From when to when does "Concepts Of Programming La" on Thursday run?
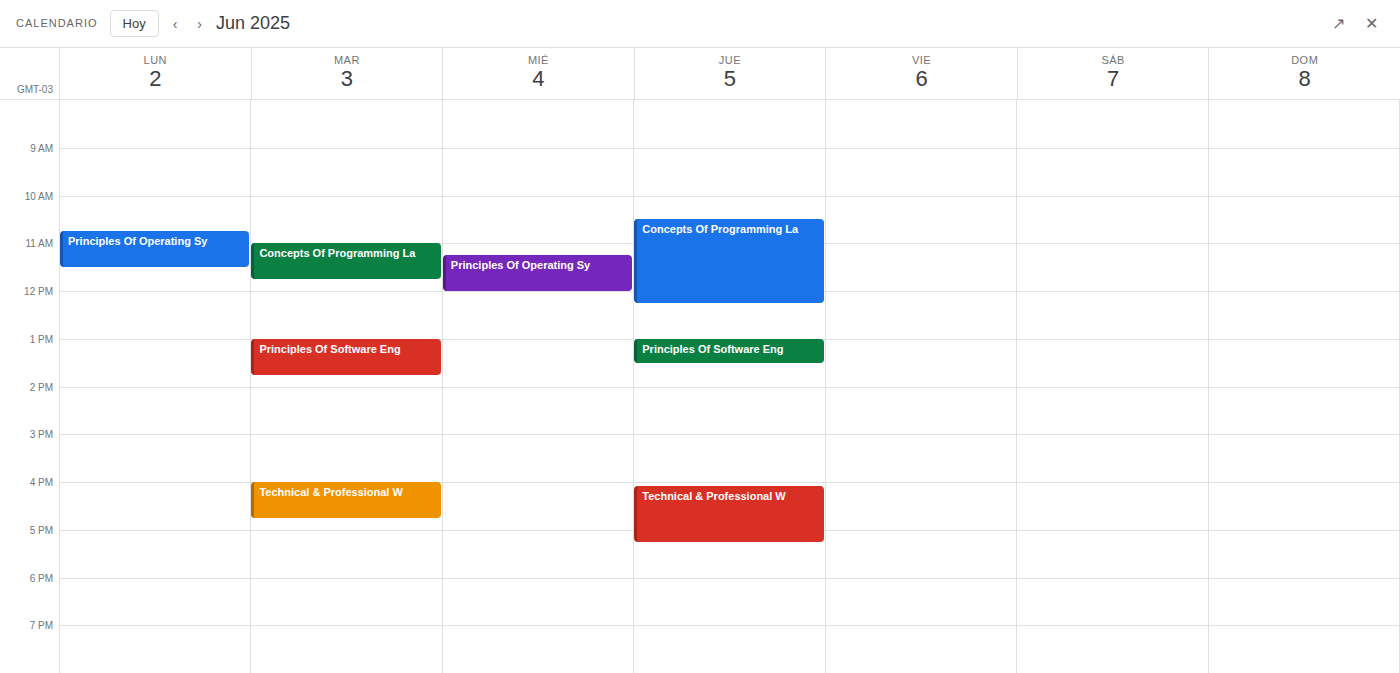
10:30 AM to 12:15 PM